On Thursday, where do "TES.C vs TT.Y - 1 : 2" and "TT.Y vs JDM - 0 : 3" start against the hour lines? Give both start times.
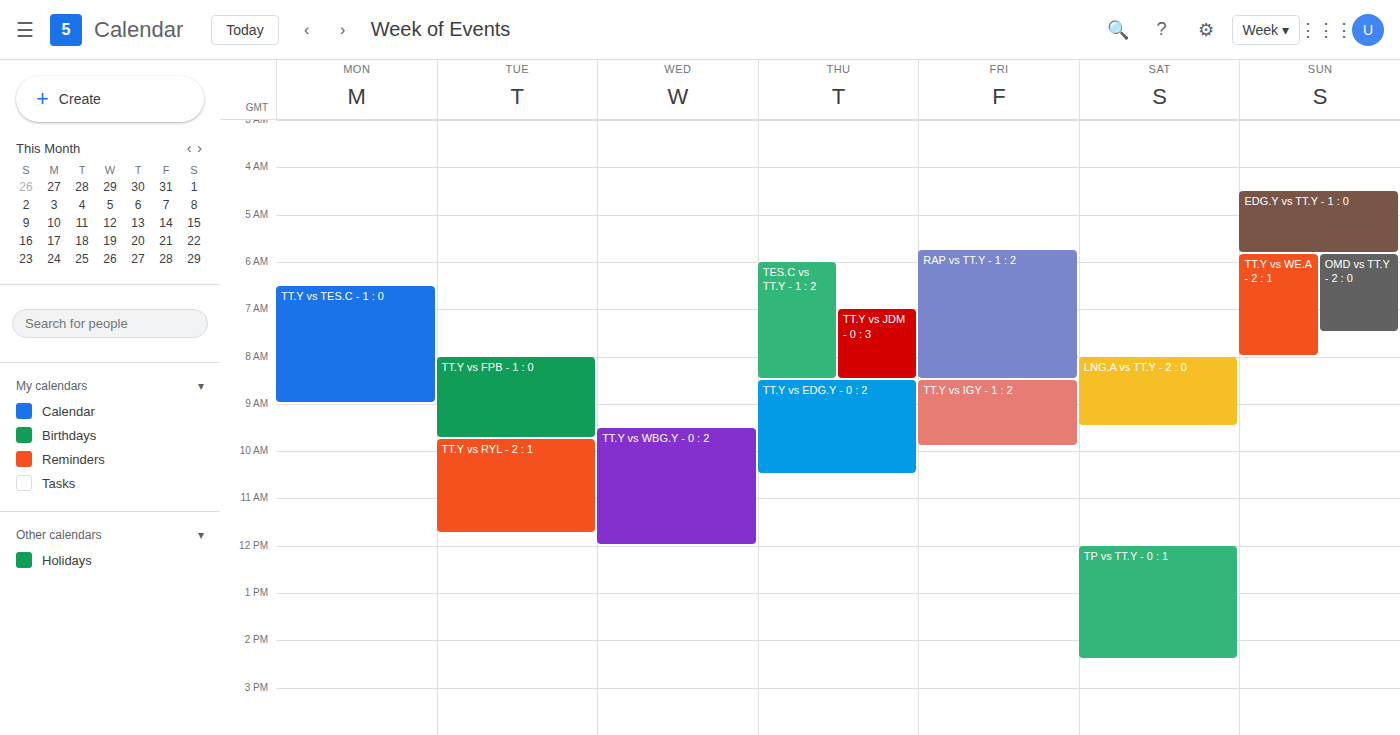
"TES.C vs TT.Y - 1 : 2": 6:00 AM, exactly on the 6 AM line. "TT.Y vs JDM - 0 : 3": 7:00 AM, exactly on the 7 AM line.